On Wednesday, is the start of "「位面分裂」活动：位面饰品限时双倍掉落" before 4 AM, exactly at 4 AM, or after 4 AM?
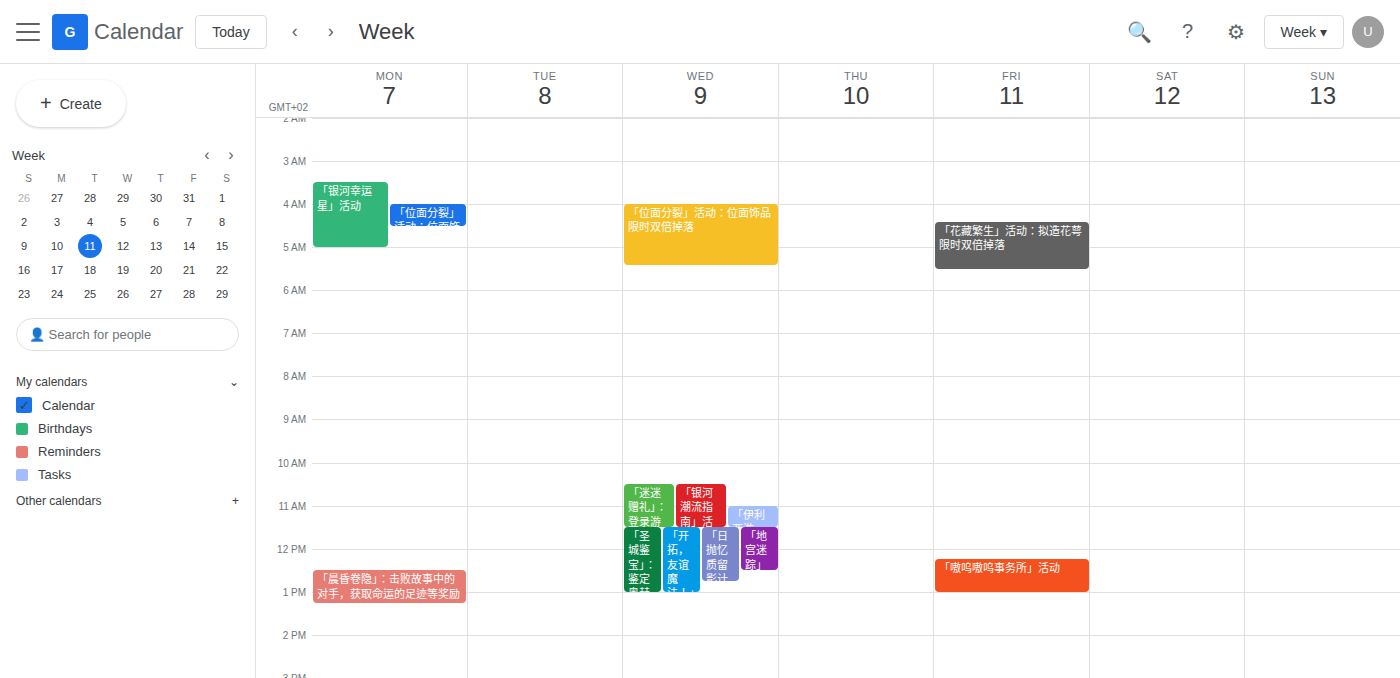
4:00 AM -- exactly at 4 AM, on the 4 AM line.